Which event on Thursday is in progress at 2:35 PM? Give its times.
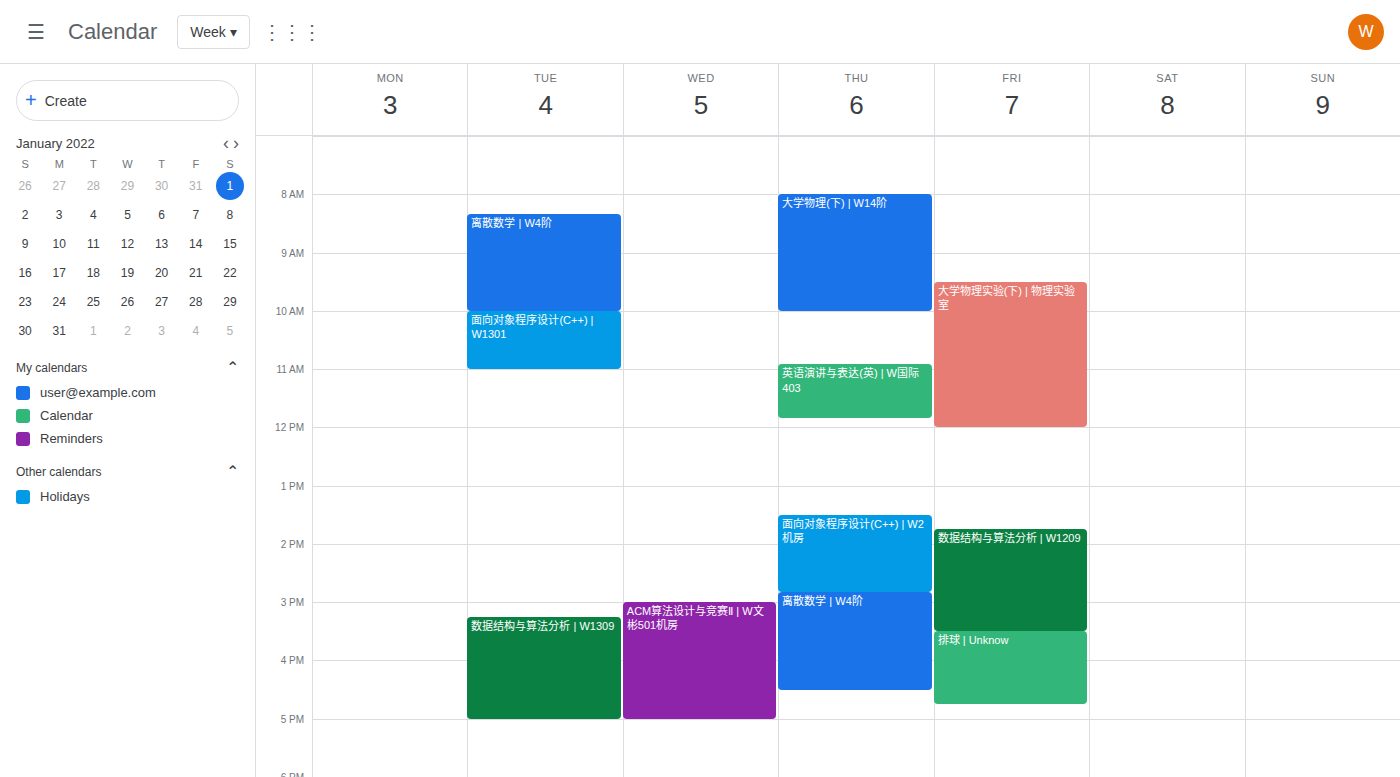
"面向对象程序设计(C++) | W2机房", 1:30 PM to 2:50 PM